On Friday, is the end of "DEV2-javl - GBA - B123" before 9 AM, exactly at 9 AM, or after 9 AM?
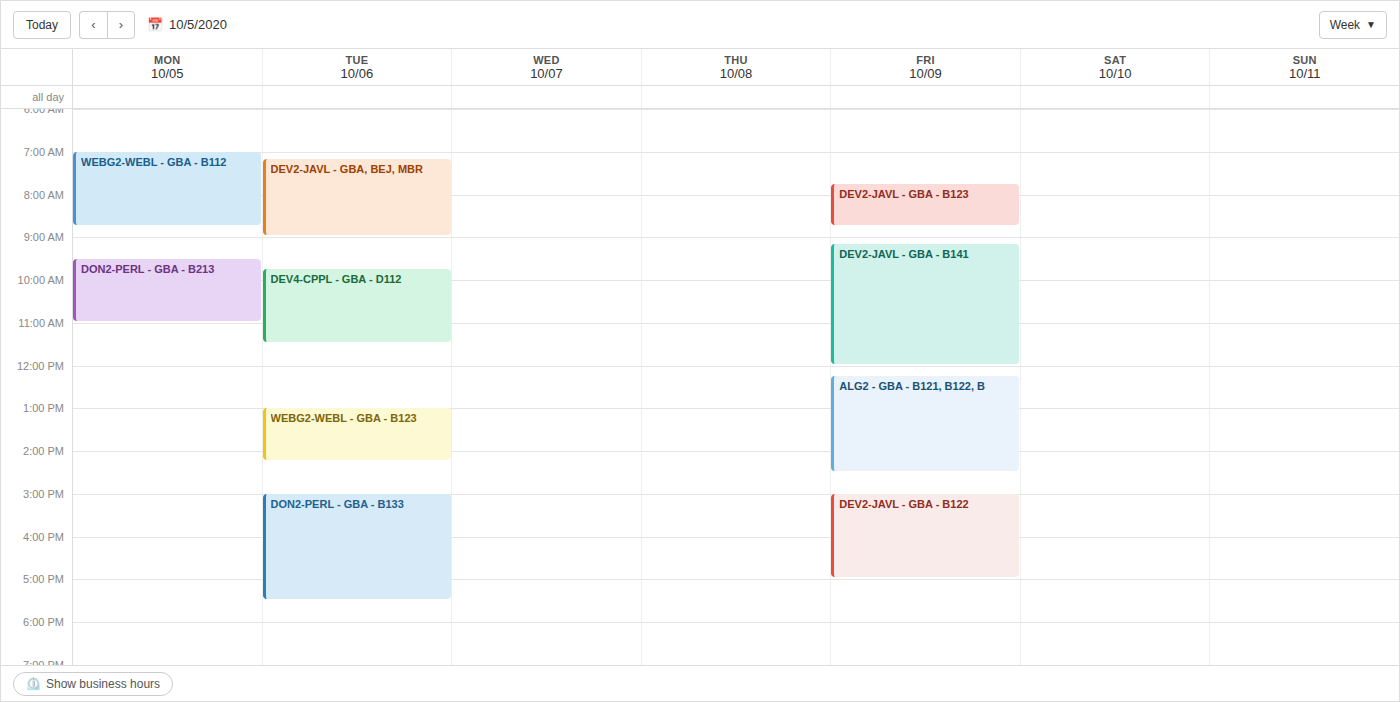
8:45 AM -- before 9 AM, 15 minutes above the 9 AM line.